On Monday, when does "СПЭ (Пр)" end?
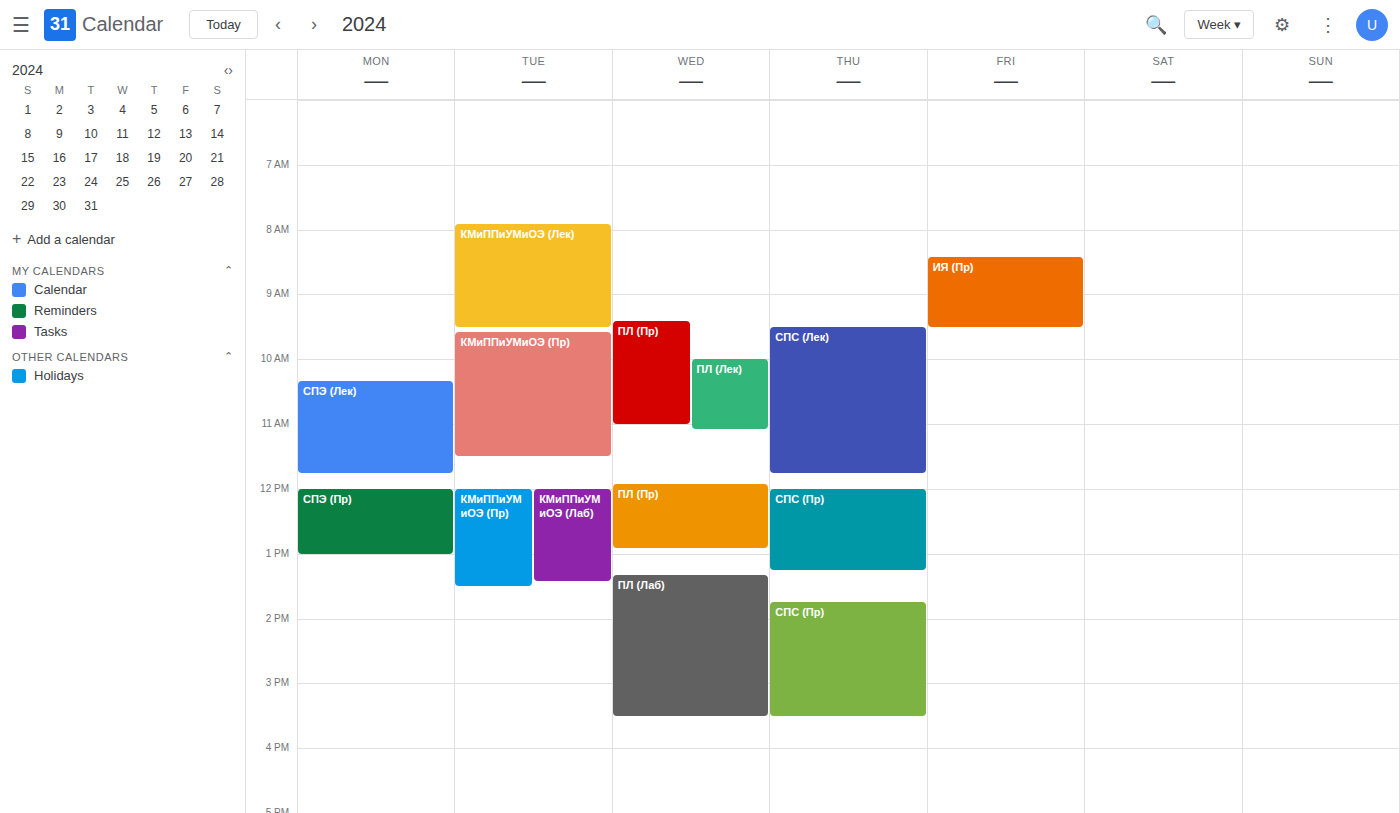
1:00 PM